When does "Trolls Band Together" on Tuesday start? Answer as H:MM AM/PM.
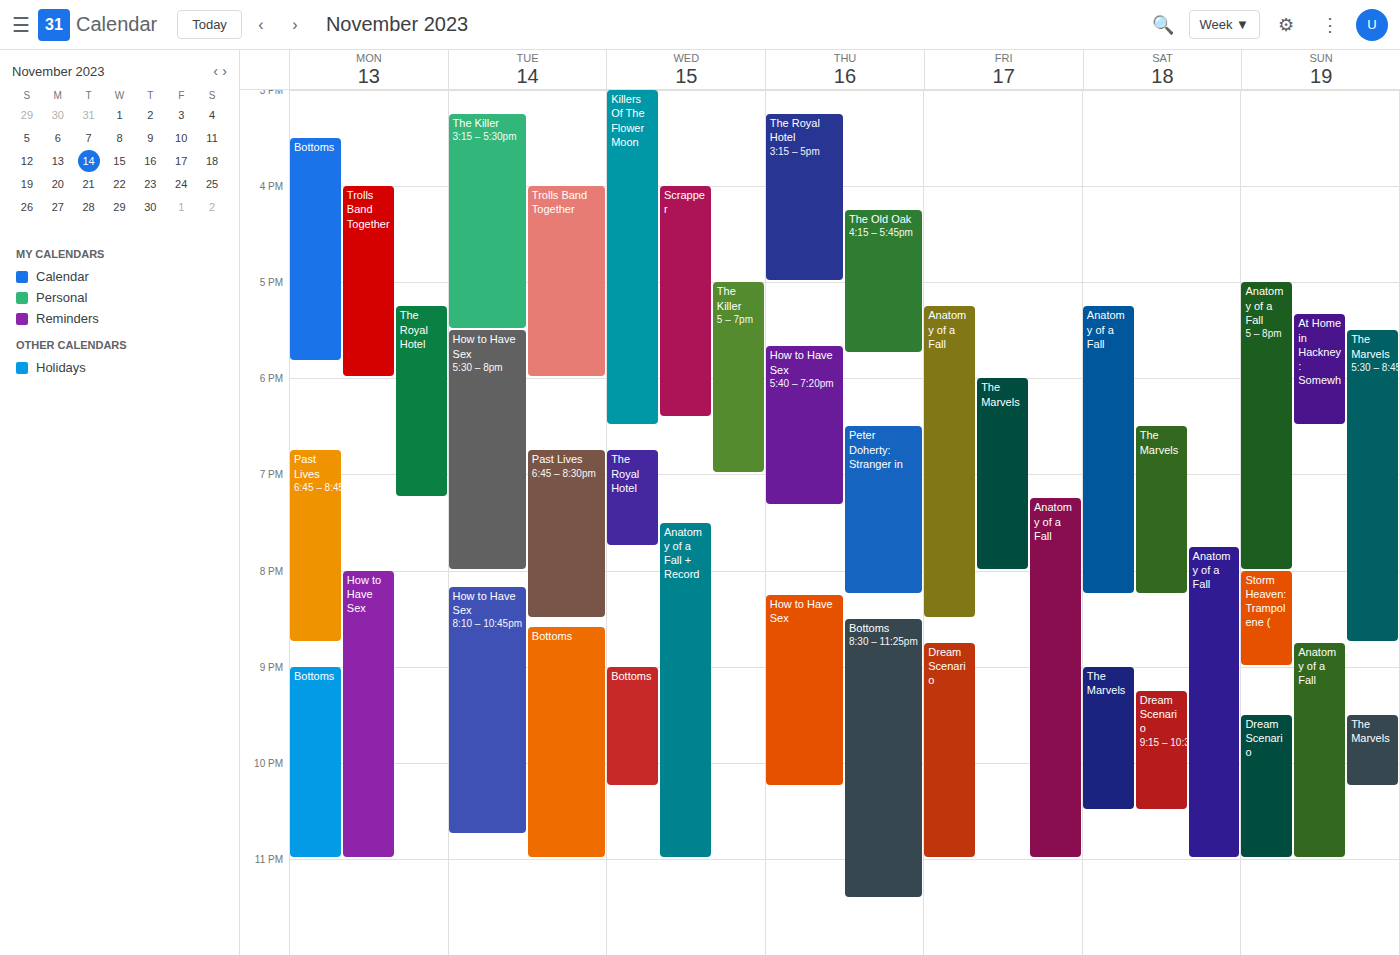
4:00 PM